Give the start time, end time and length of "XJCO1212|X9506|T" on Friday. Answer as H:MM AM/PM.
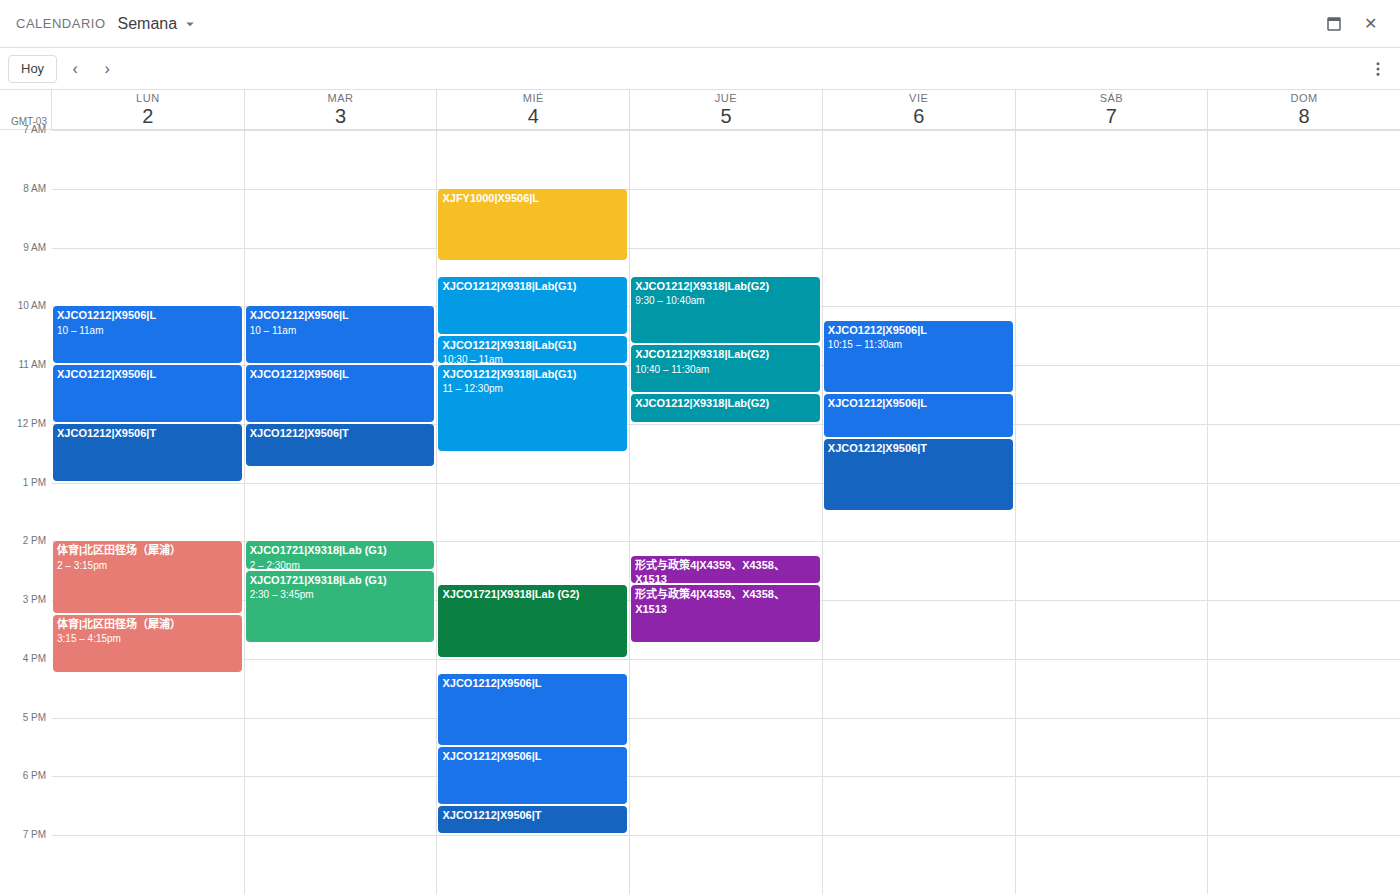
12:15 PM to 1:30 PM, 1 hour 15 minutes